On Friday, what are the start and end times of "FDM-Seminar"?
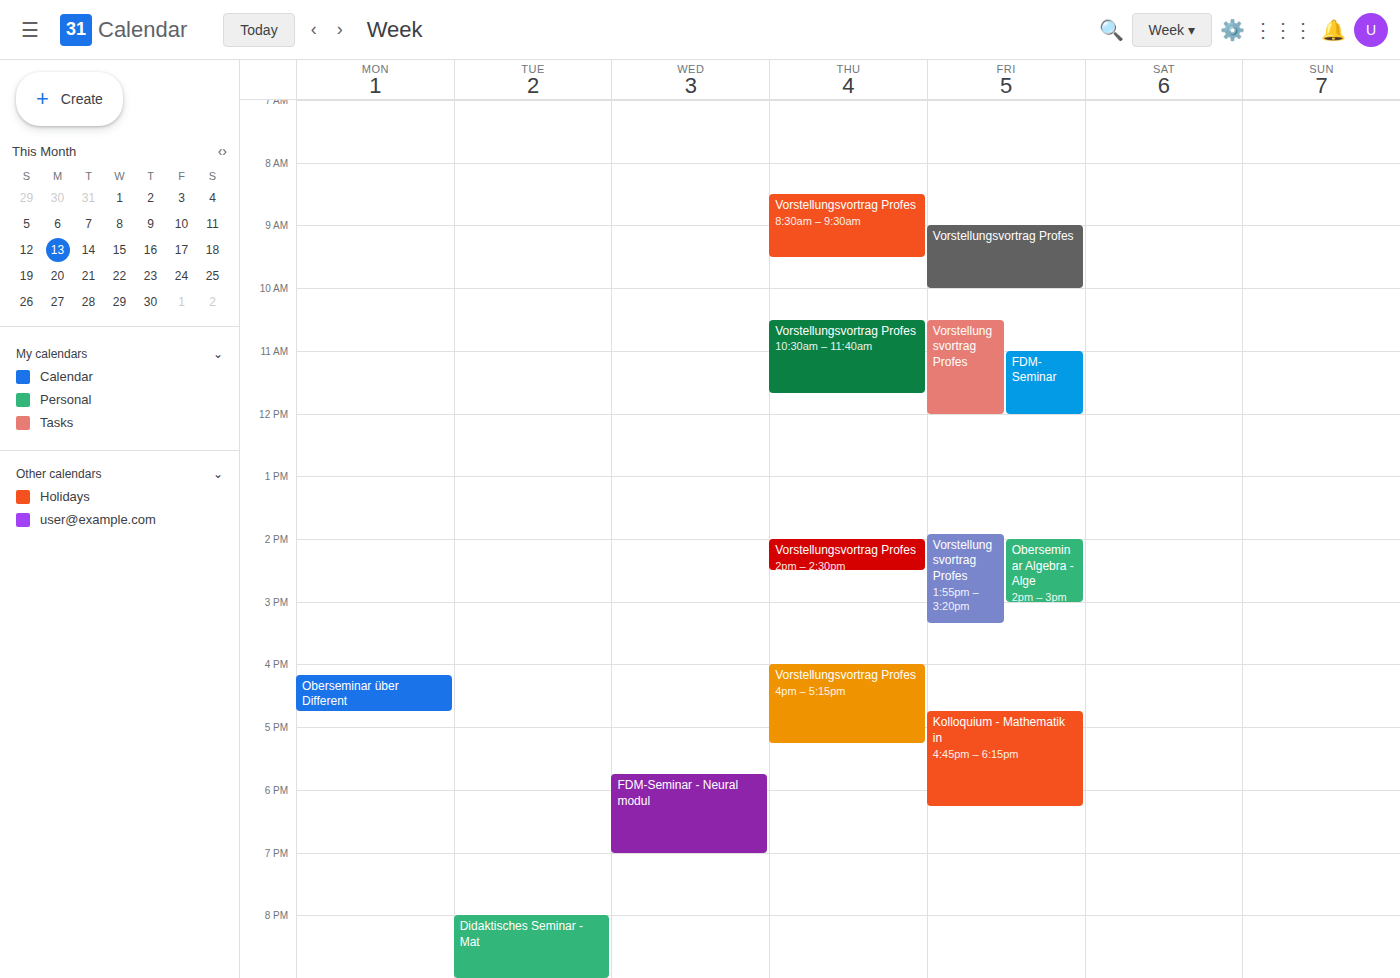
11:00 to 12:00